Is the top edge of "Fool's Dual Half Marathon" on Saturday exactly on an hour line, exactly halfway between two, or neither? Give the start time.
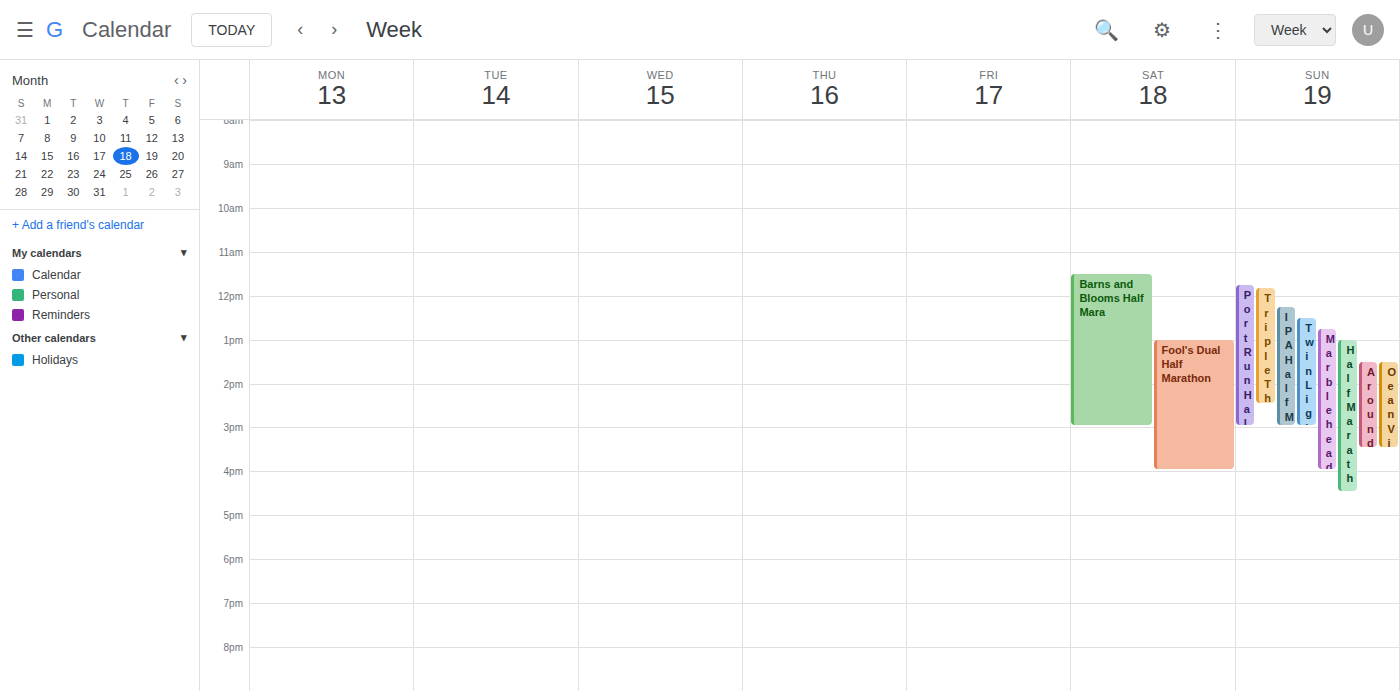
13:00 -- exactly on the 13:00 line.